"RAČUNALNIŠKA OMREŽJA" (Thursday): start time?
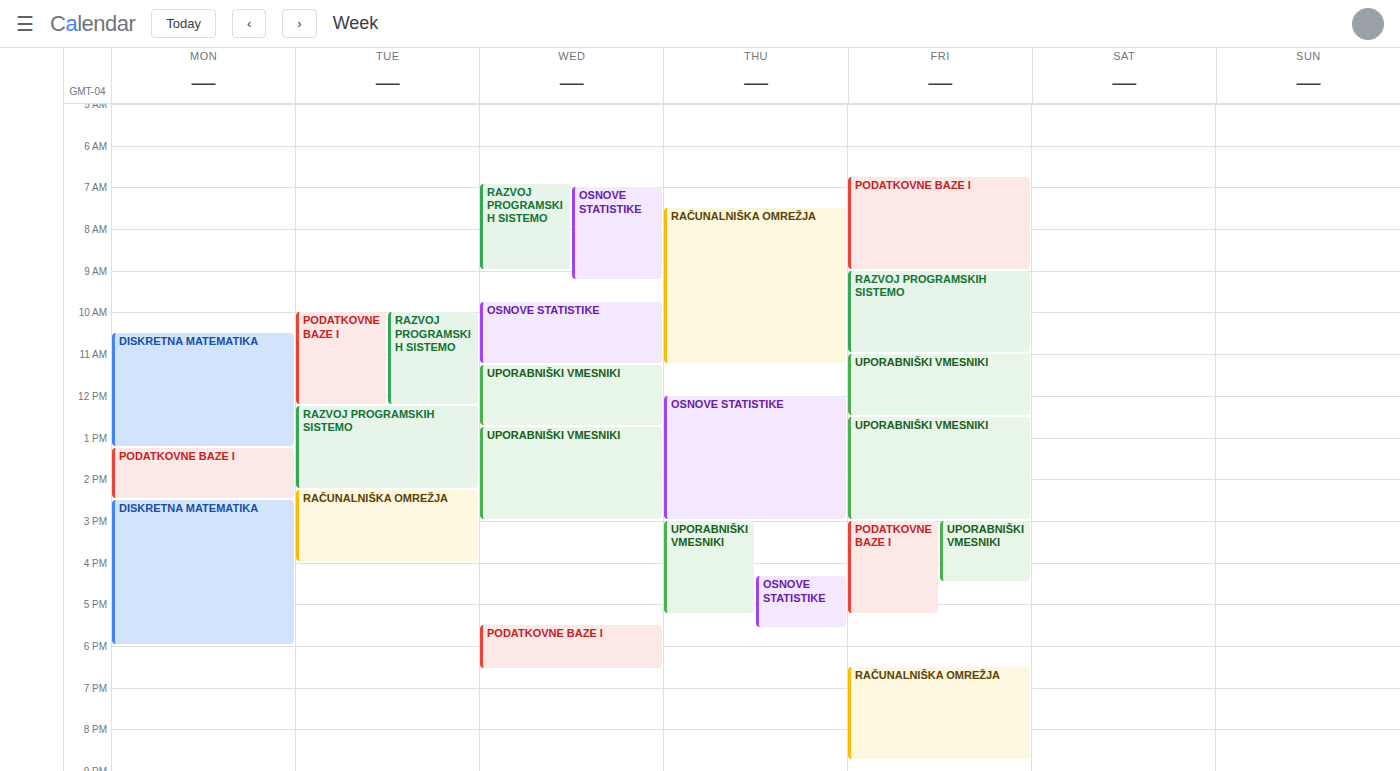
7:30 AM